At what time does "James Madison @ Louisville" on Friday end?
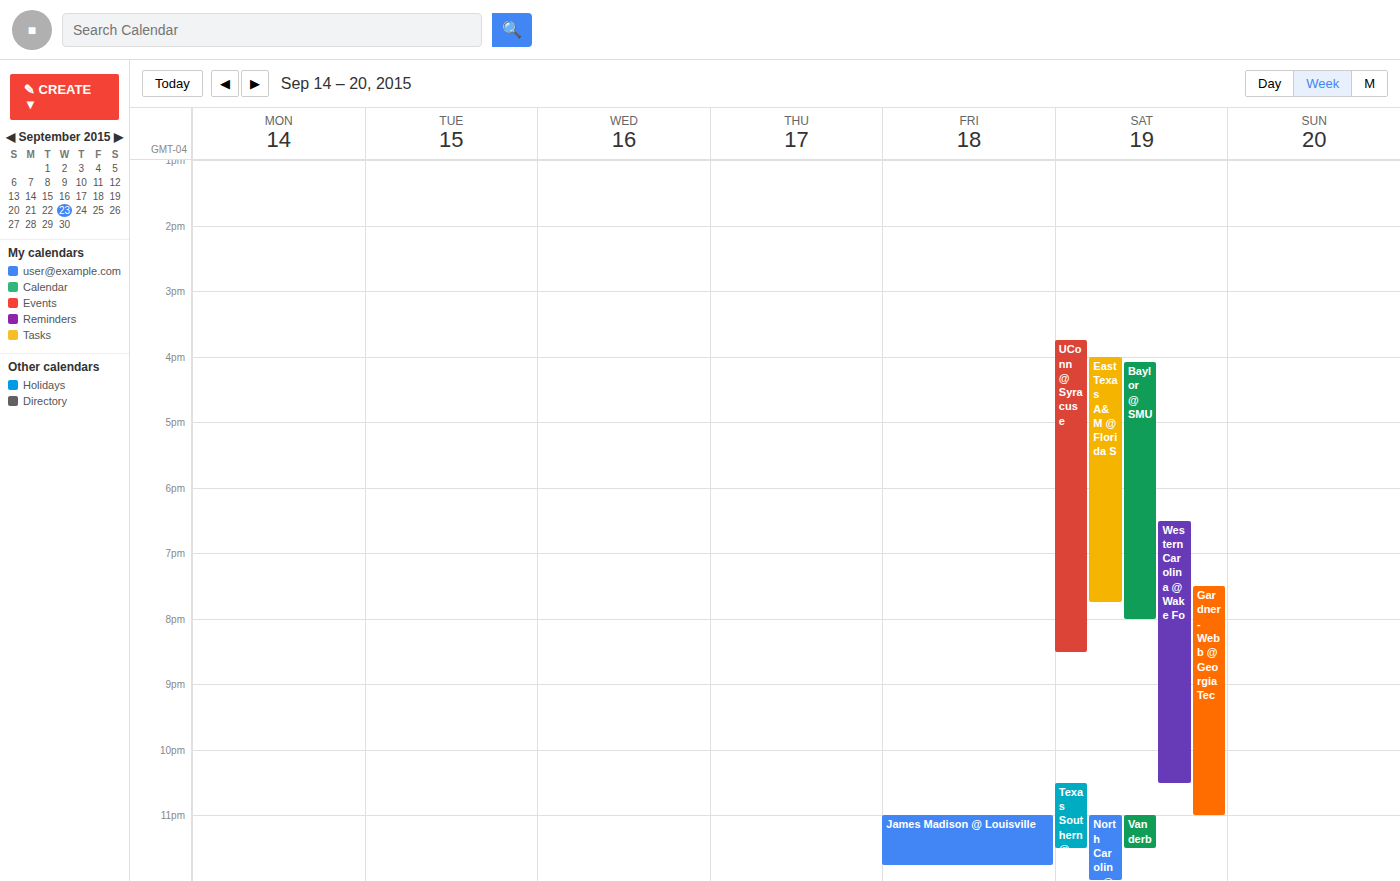
11:45 PM